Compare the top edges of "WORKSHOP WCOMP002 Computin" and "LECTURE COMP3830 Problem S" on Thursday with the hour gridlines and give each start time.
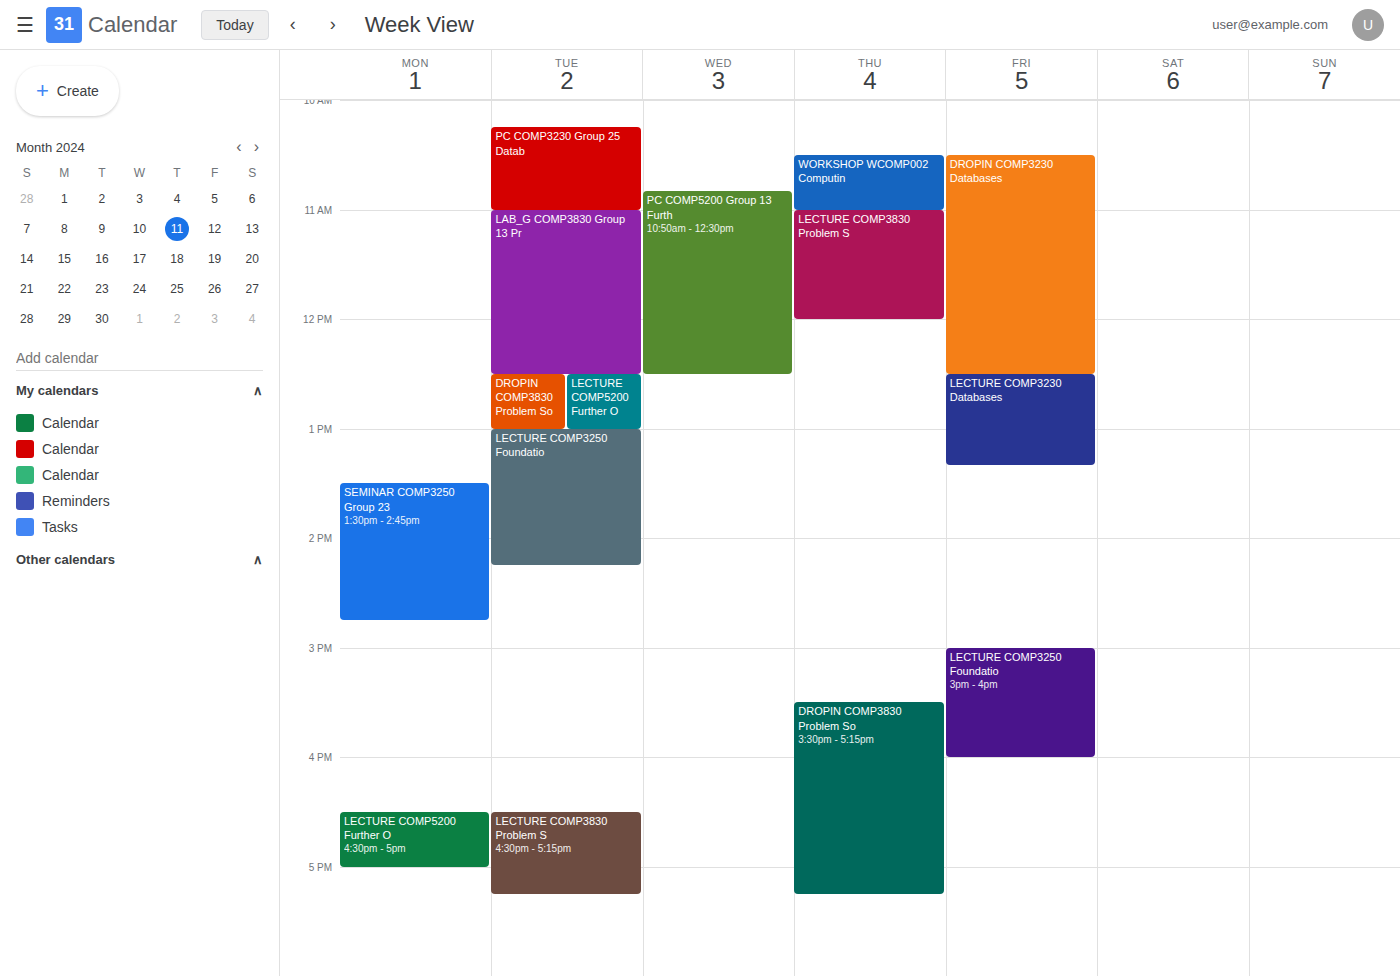
"WORKSHOP WCOMP002 Computin": 10:30, halfway between the 10:00 and 11:00 lines. "LECTURE COMP3830 Problem S": 11:00, exactly on the 11:00 line.